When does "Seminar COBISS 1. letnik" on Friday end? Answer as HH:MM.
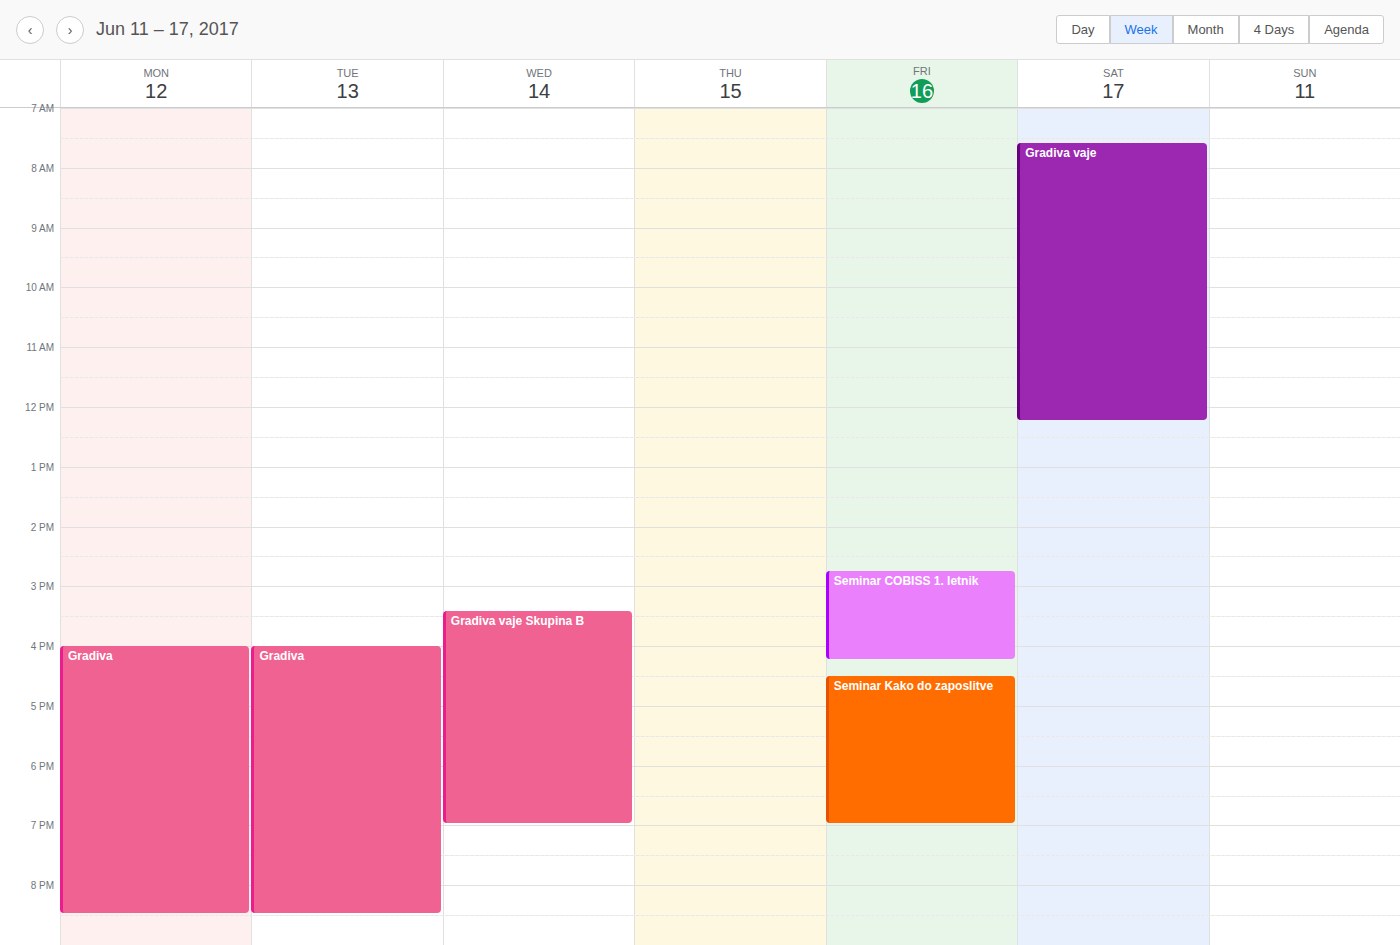
16:15